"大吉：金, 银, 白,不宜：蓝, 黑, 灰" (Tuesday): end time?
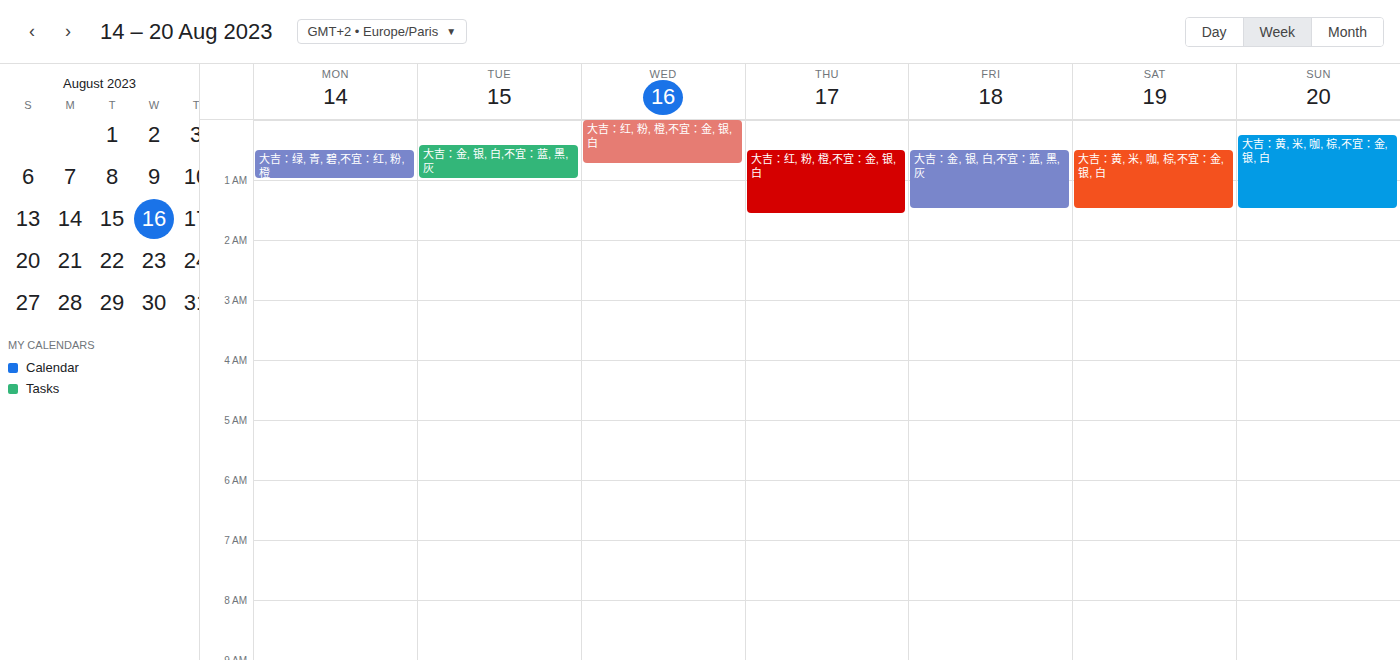
01:00